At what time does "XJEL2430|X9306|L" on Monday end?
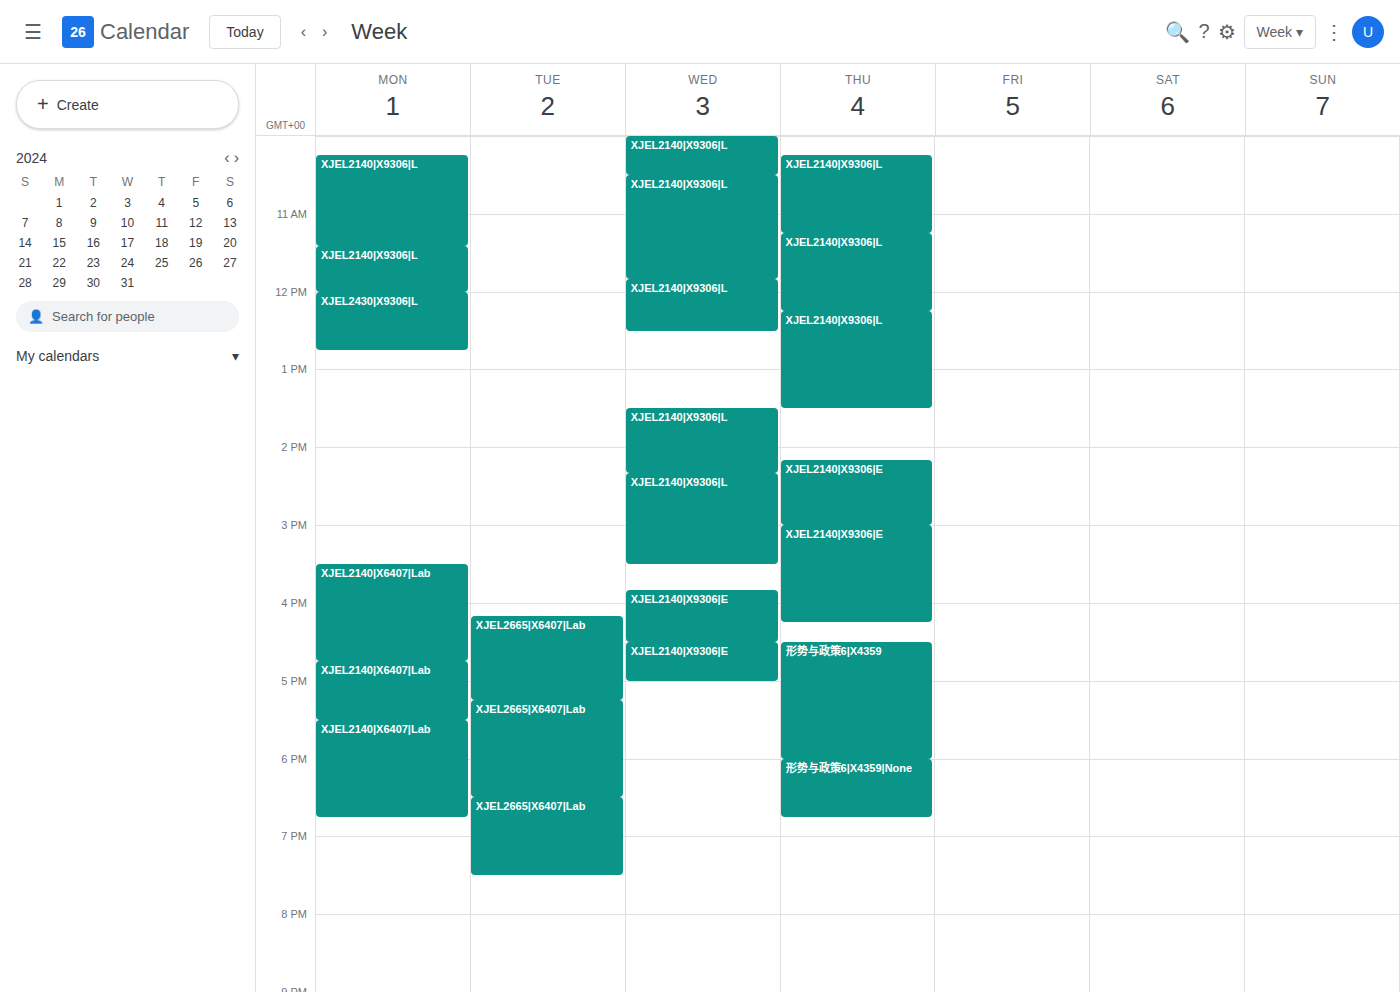
12:45 PM